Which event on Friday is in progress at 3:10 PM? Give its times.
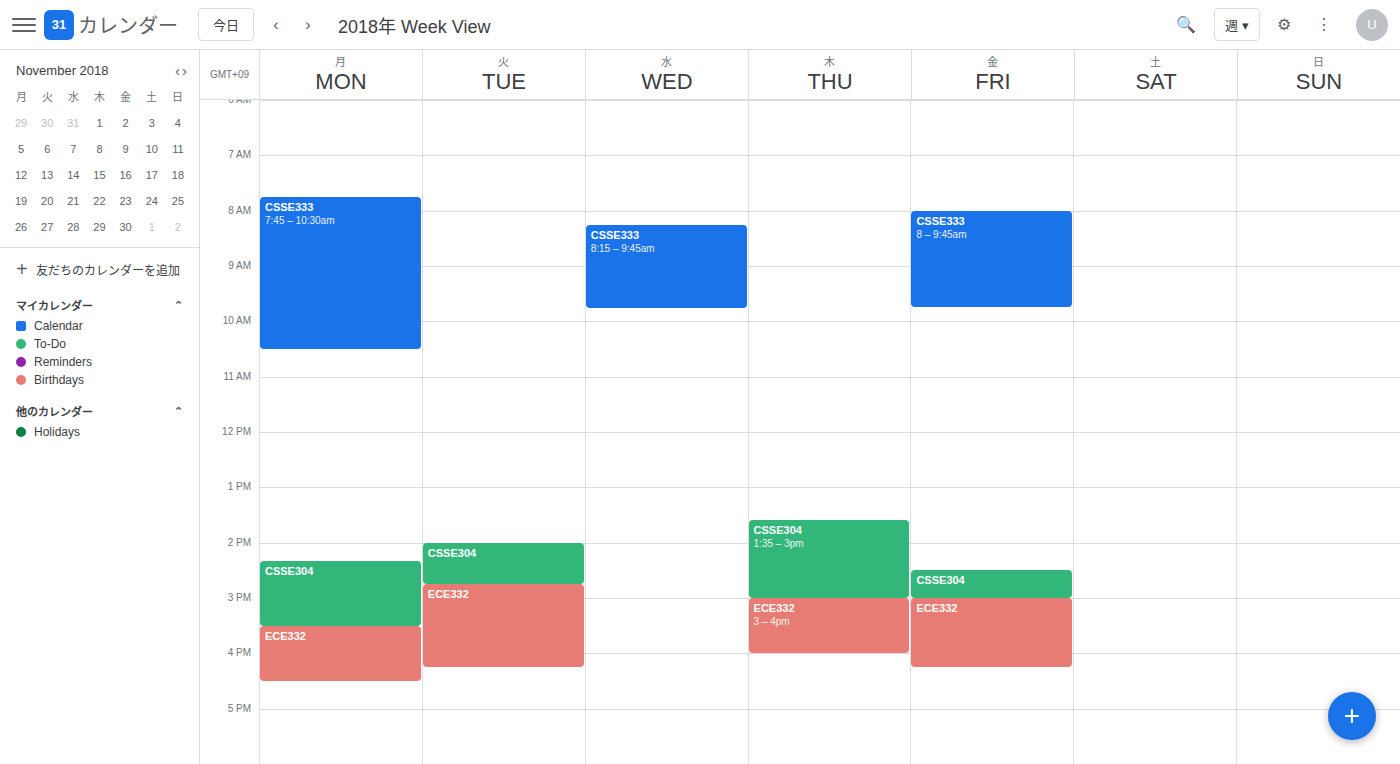
"ECE332", 3:00 PM to 4:15 PM